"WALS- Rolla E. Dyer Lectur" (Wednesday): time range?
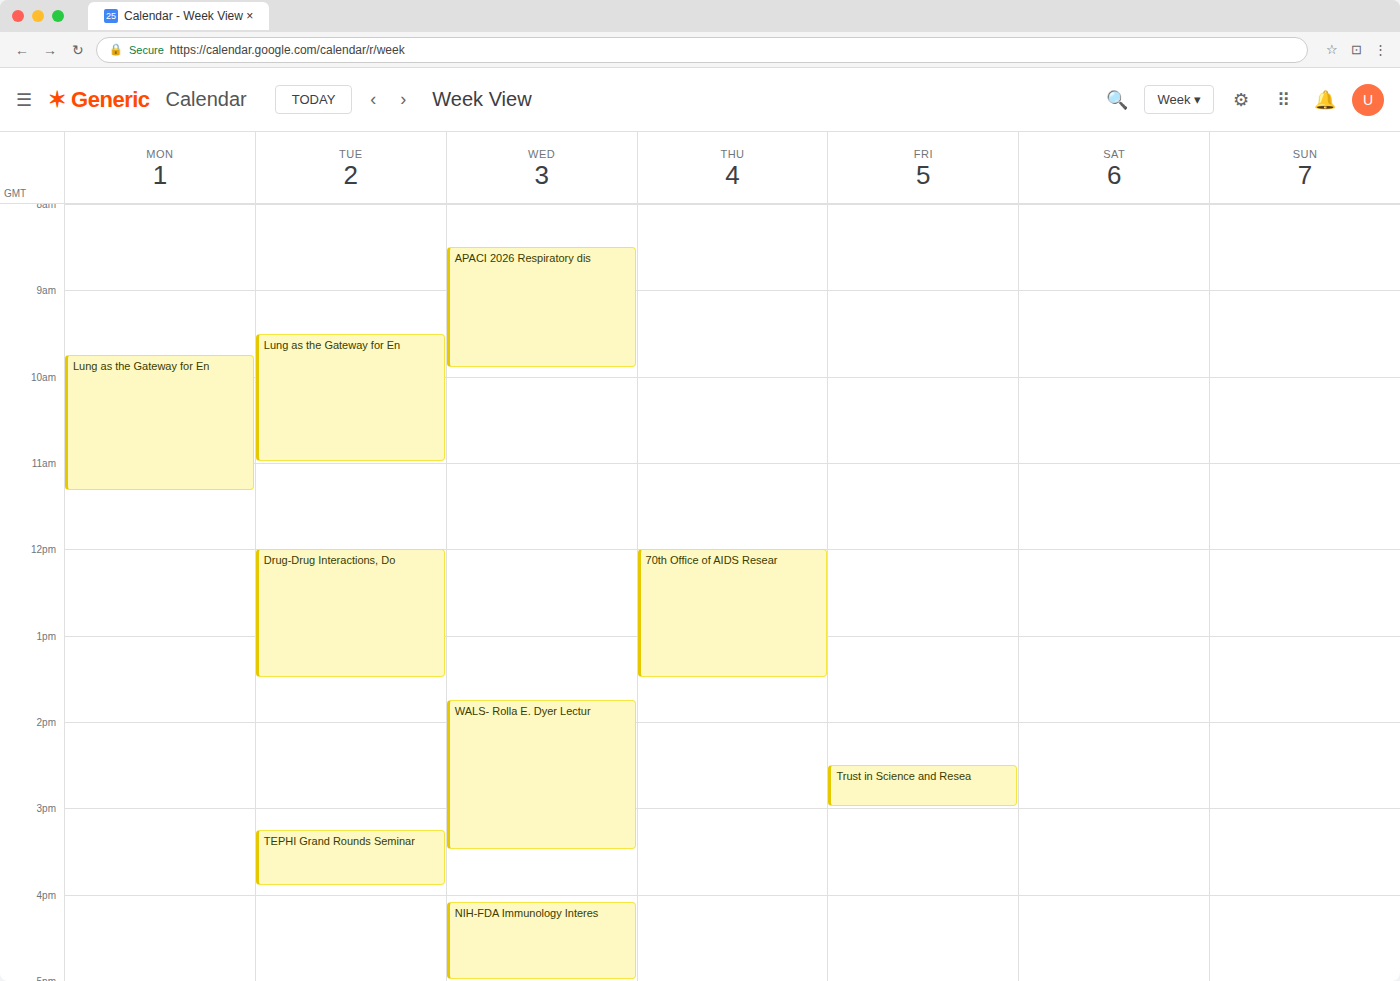
1:45 PM to 3:30 PM